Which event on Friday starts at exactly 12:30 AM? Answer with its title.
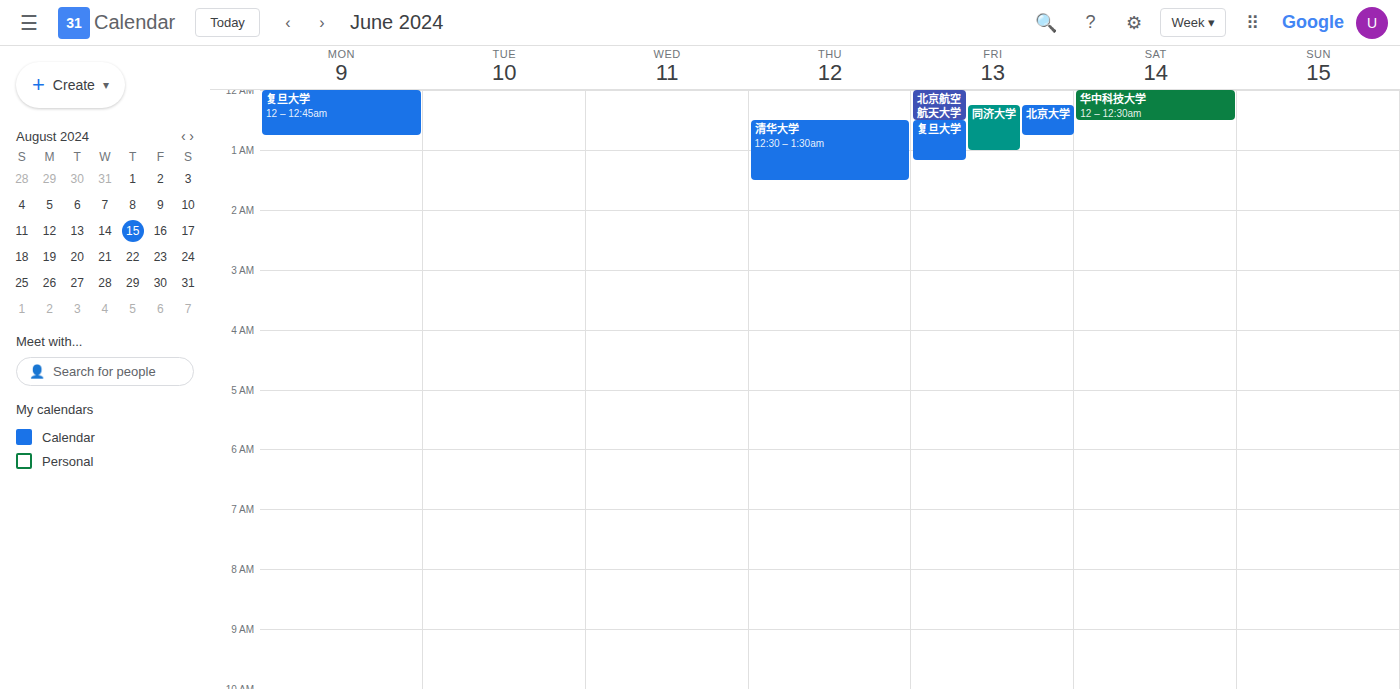
"复旦大学"